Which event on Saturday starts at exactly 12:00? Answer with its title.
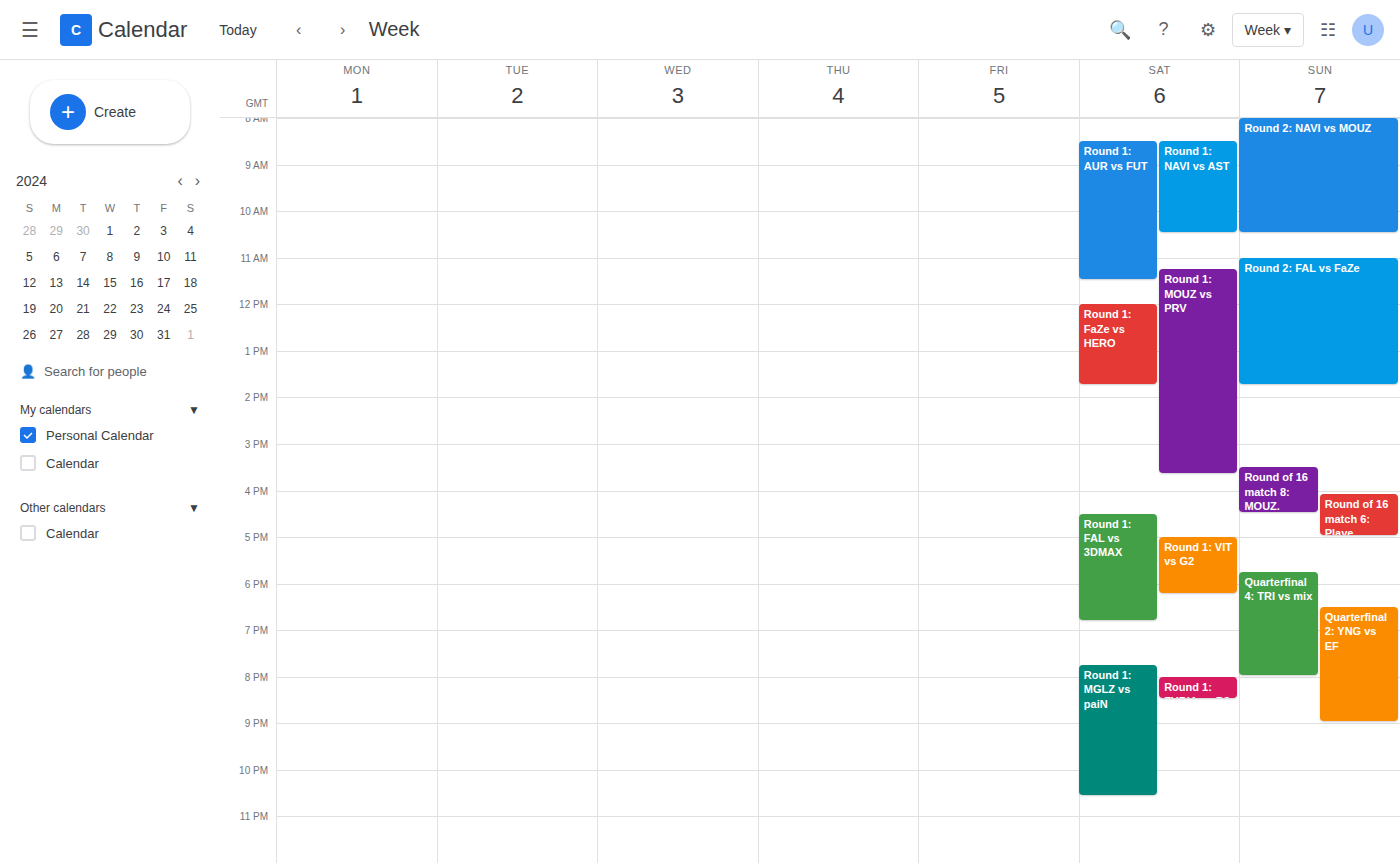
"Round 1: FaZe vs HERO"